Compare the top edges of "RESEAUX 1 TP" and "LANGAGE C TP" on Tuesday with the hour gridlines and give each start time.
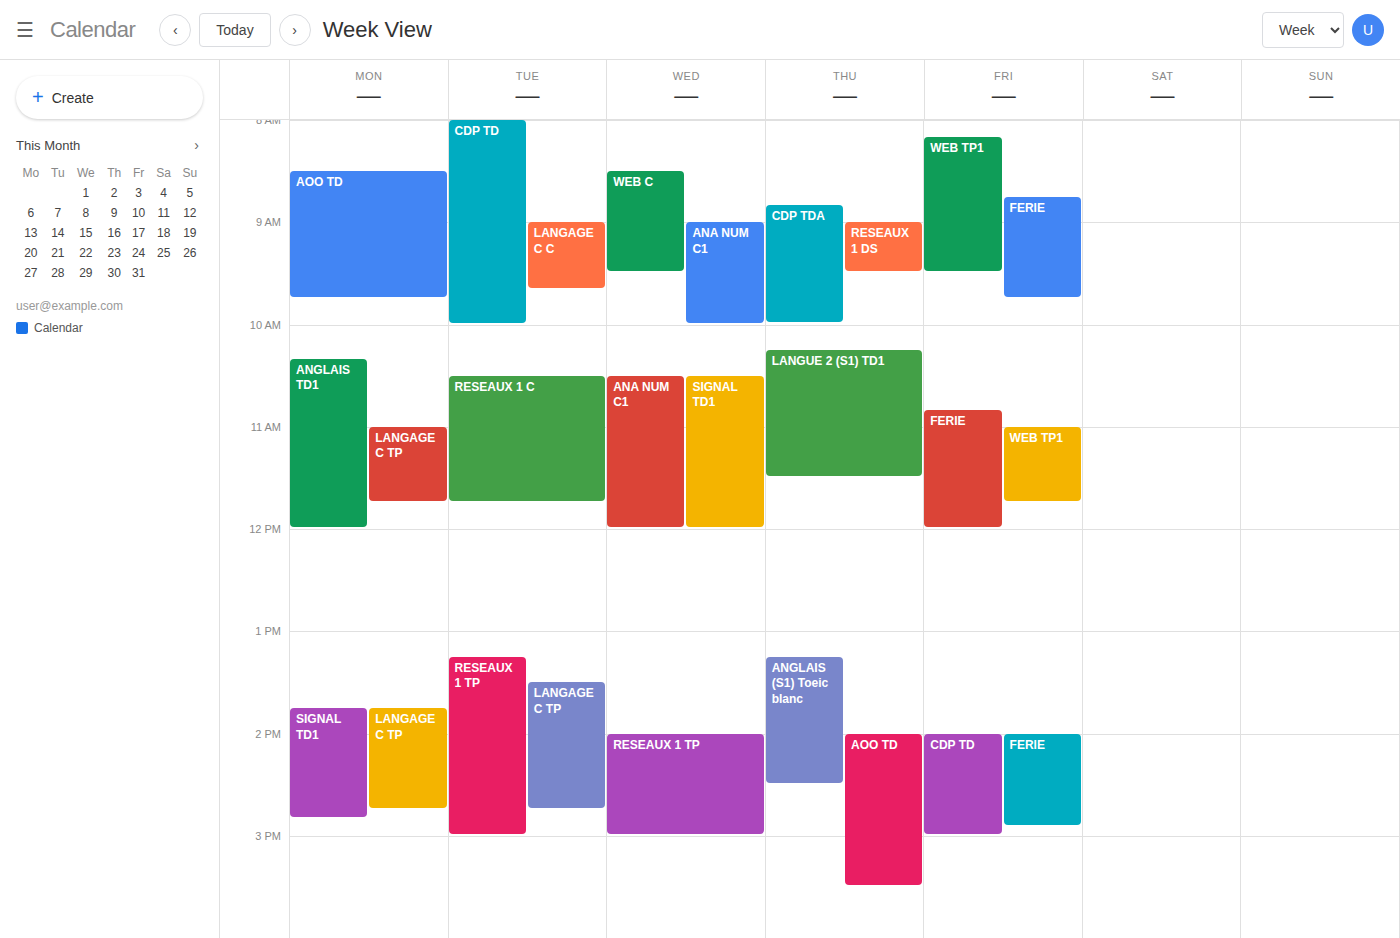
"RESEAUX 1 TP": 1:15 PM, neither: a quarter of the way from the 1 PM line to the 2 PM line. "LANGAGE C TP": 1:30 PM, halfway between the 1 PM and 2 PM lines.